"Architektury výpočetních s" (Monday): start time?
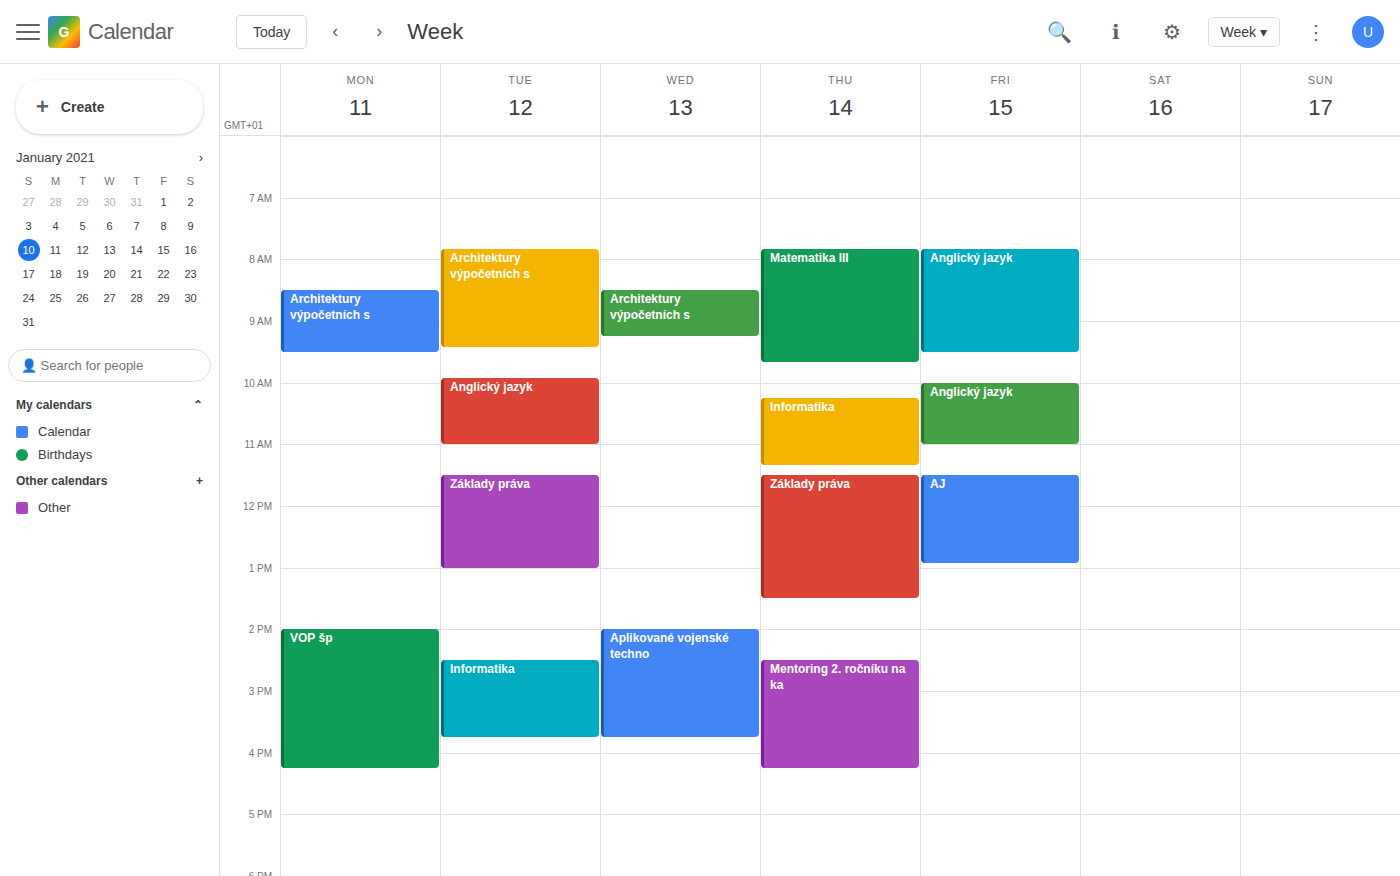
8:30 AM